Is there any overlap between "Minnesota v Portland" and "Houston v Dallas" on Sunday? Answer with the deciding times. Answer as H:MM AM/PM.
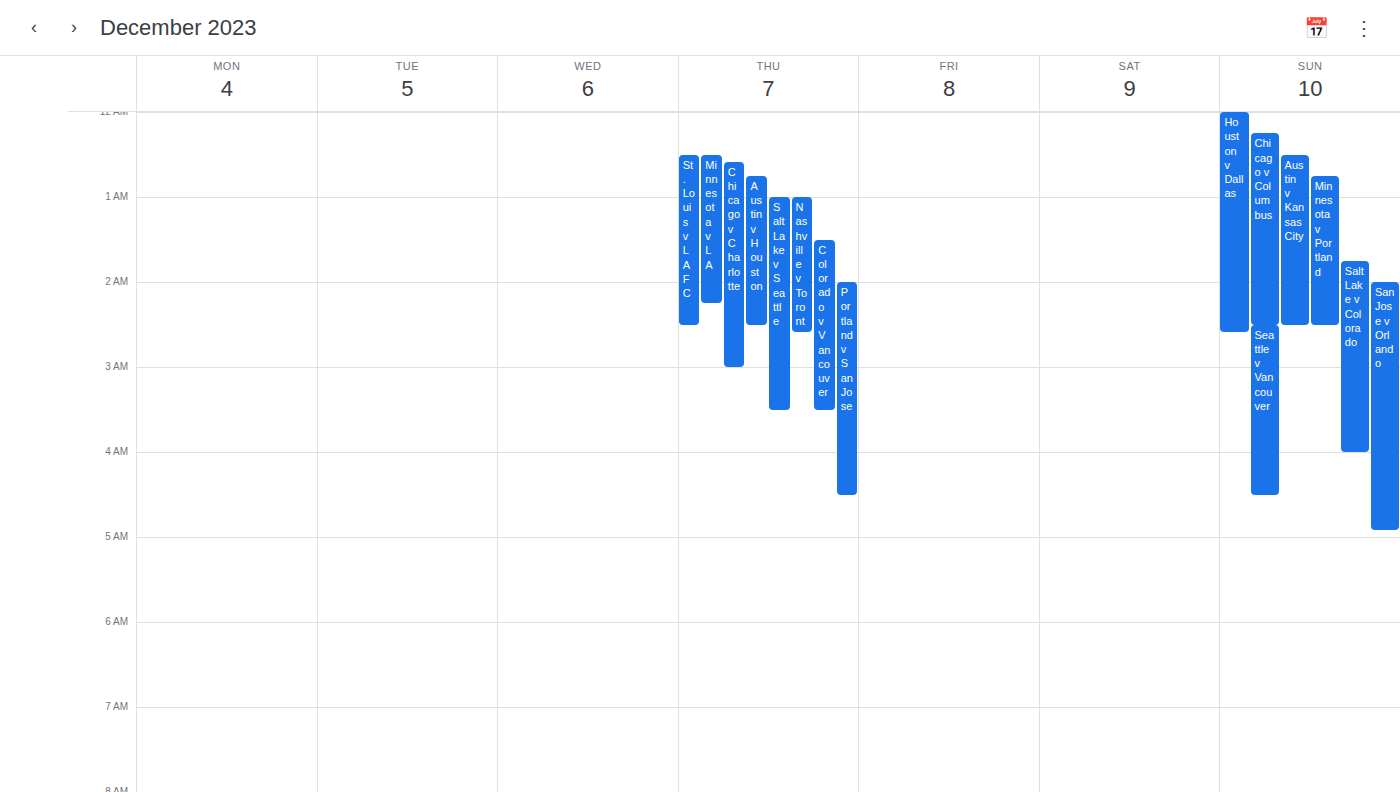
"Minnesota v Portland" runs 12:45 AM to 2:30 AM, inside "Houston v Dallas" -- they overlap.